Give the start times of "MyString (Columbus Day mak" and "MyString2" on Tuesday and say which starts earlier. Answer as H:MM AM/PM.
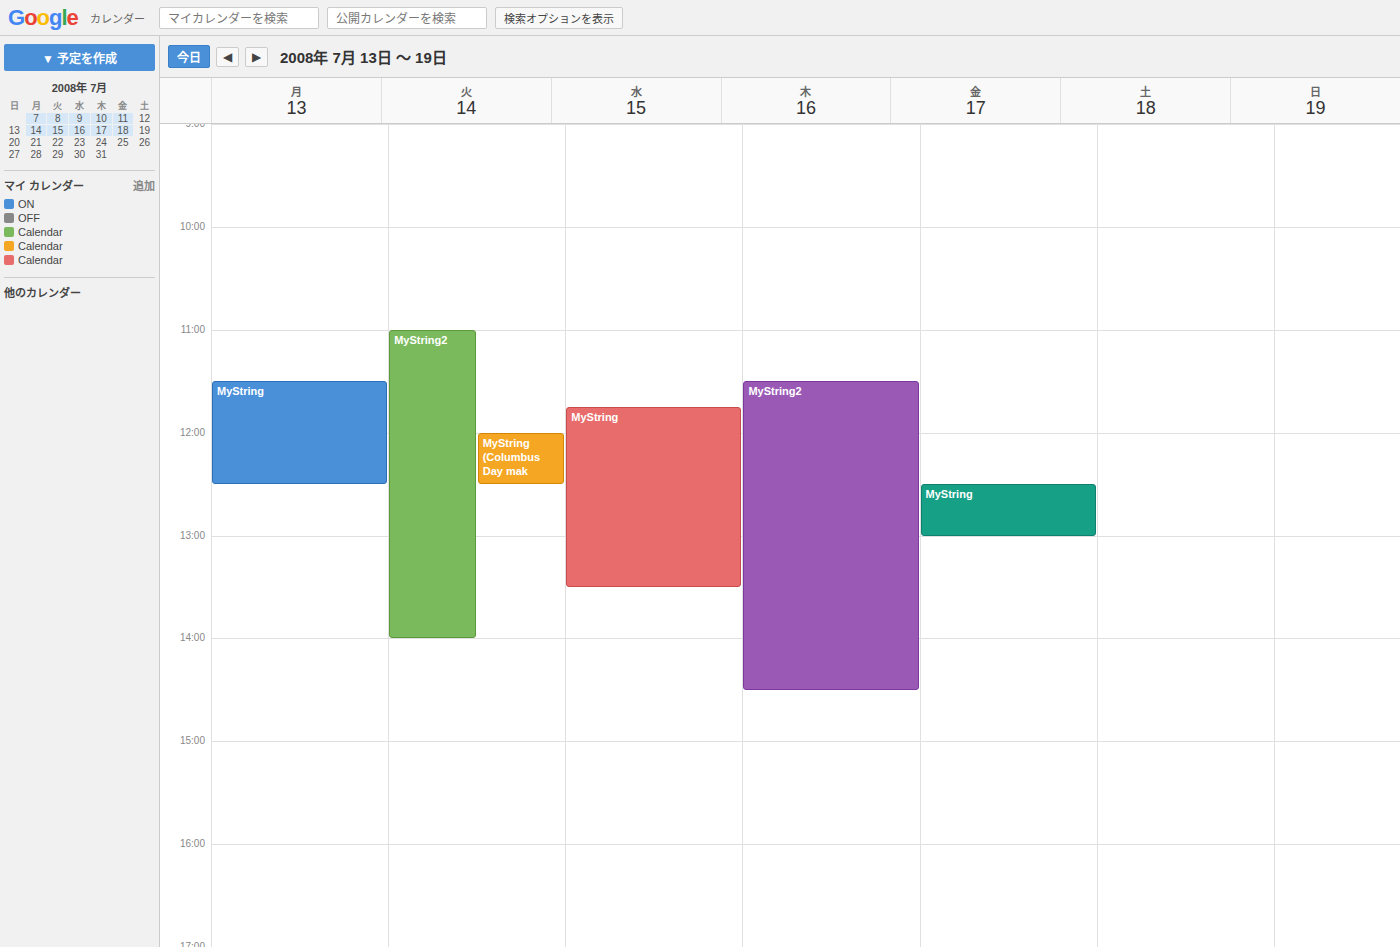
"MyString2" 11:00 AM; "MyString (Columbus Day mak" 12:00 PM.